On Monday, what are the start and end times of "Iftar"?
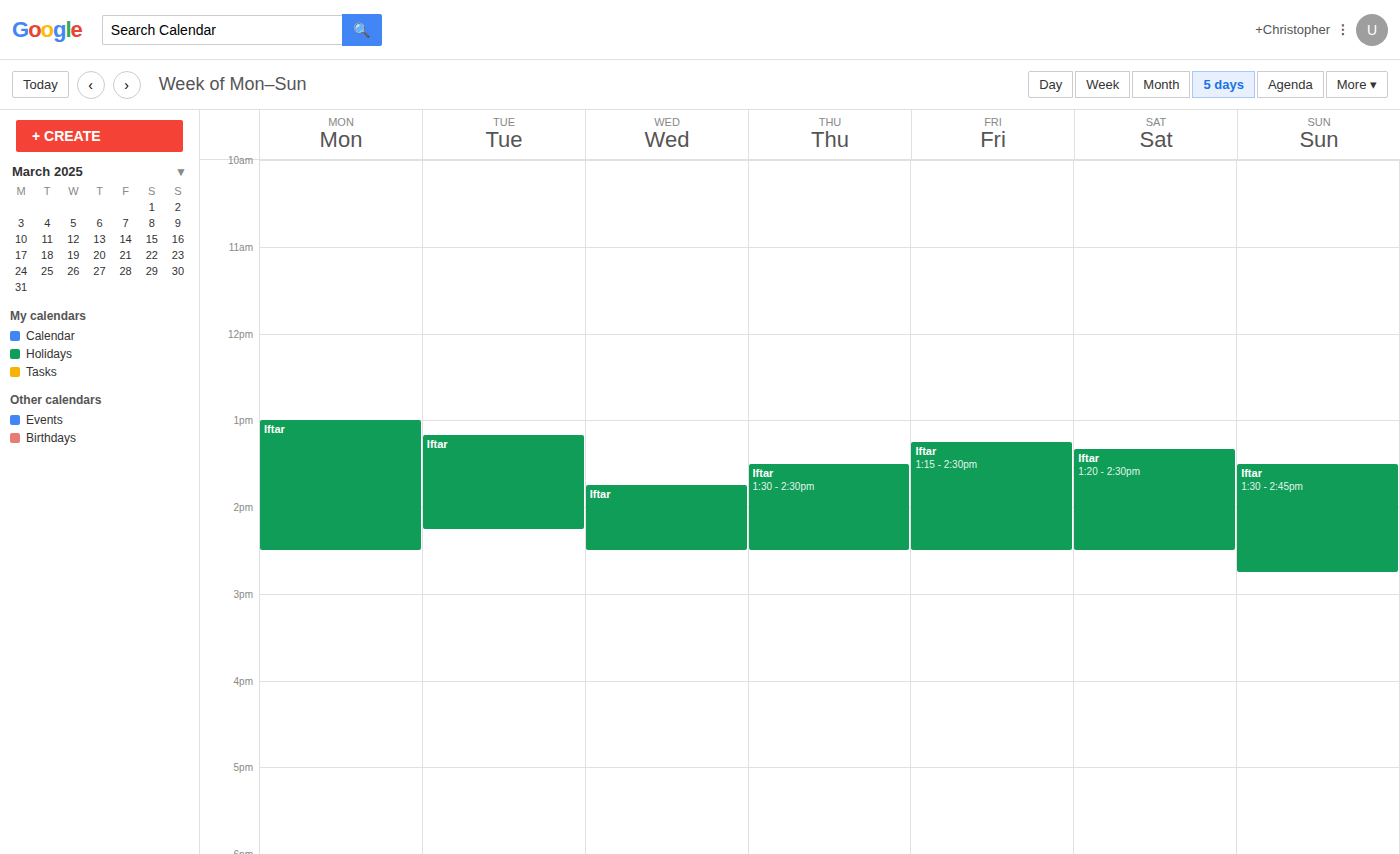
1:00 PM to 2:30 PM